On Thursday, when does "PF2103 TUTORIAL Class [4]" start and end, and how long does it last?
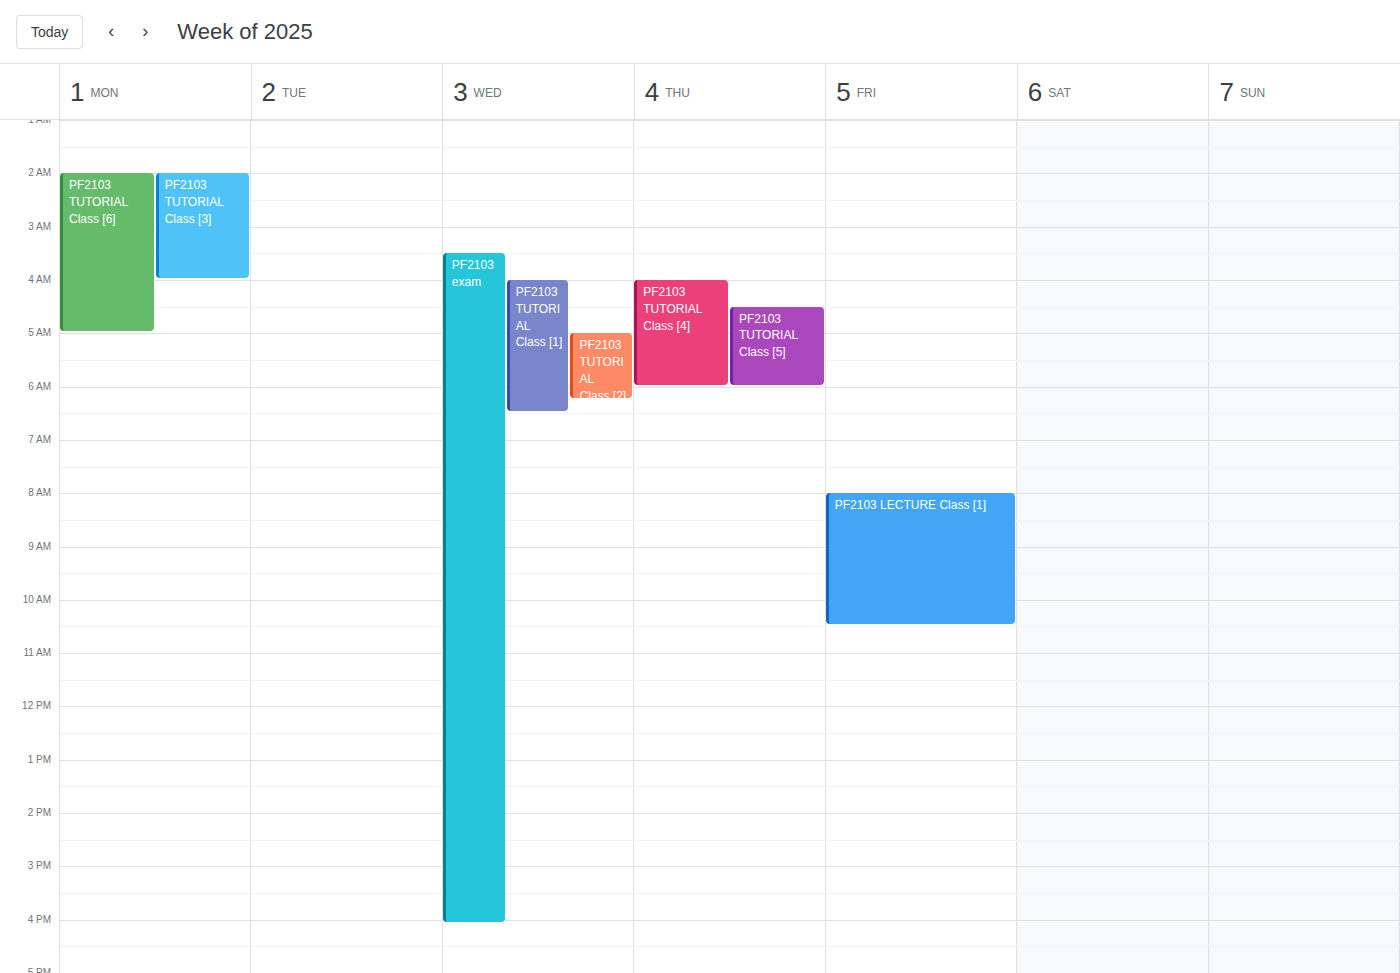
4:00 AM to 6:00 AM, 2 hours